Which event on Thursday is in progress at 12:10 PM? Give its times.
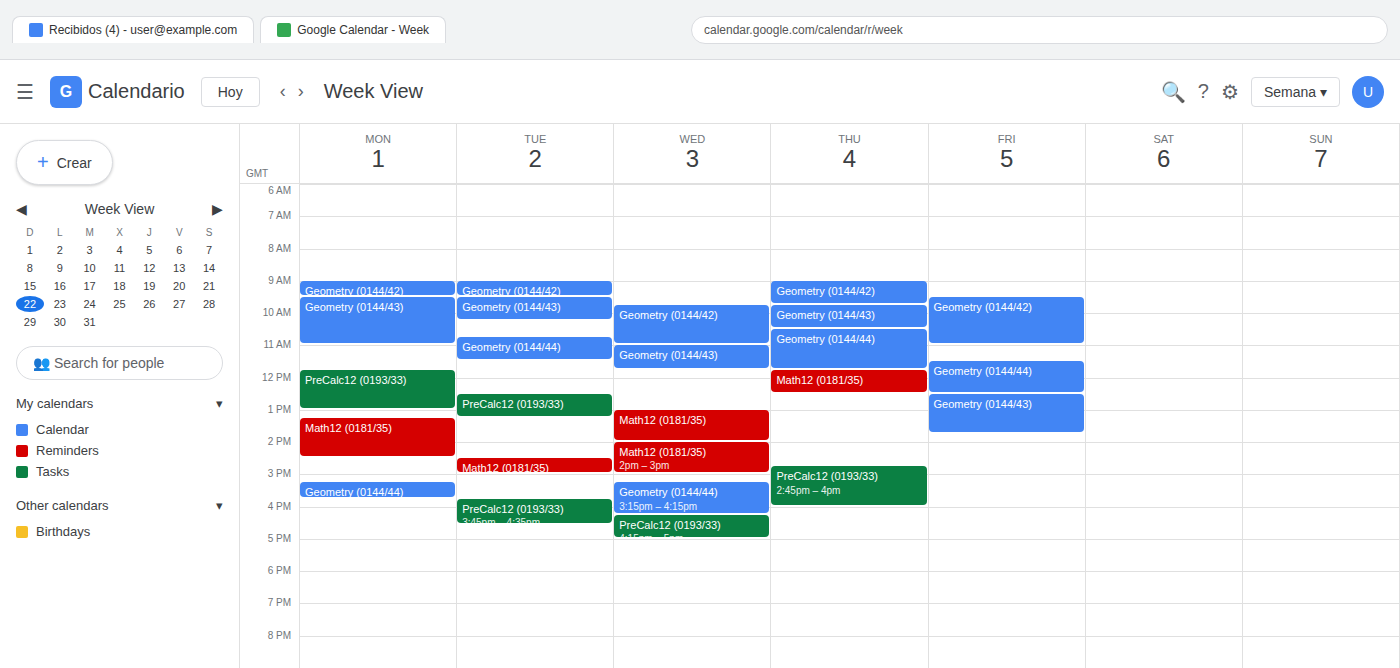
"Math12 (0181/35)", 11:45 AM to 12:30 PM